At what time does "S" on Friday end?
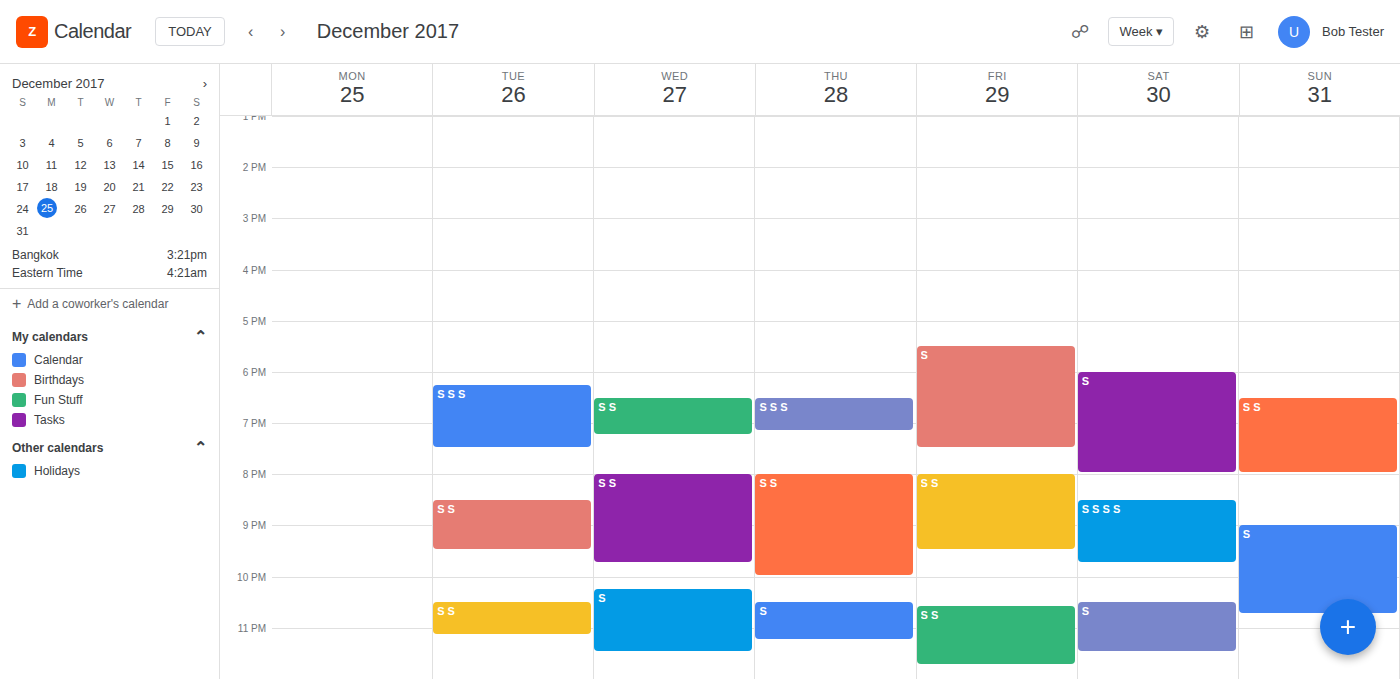
7:30 PM